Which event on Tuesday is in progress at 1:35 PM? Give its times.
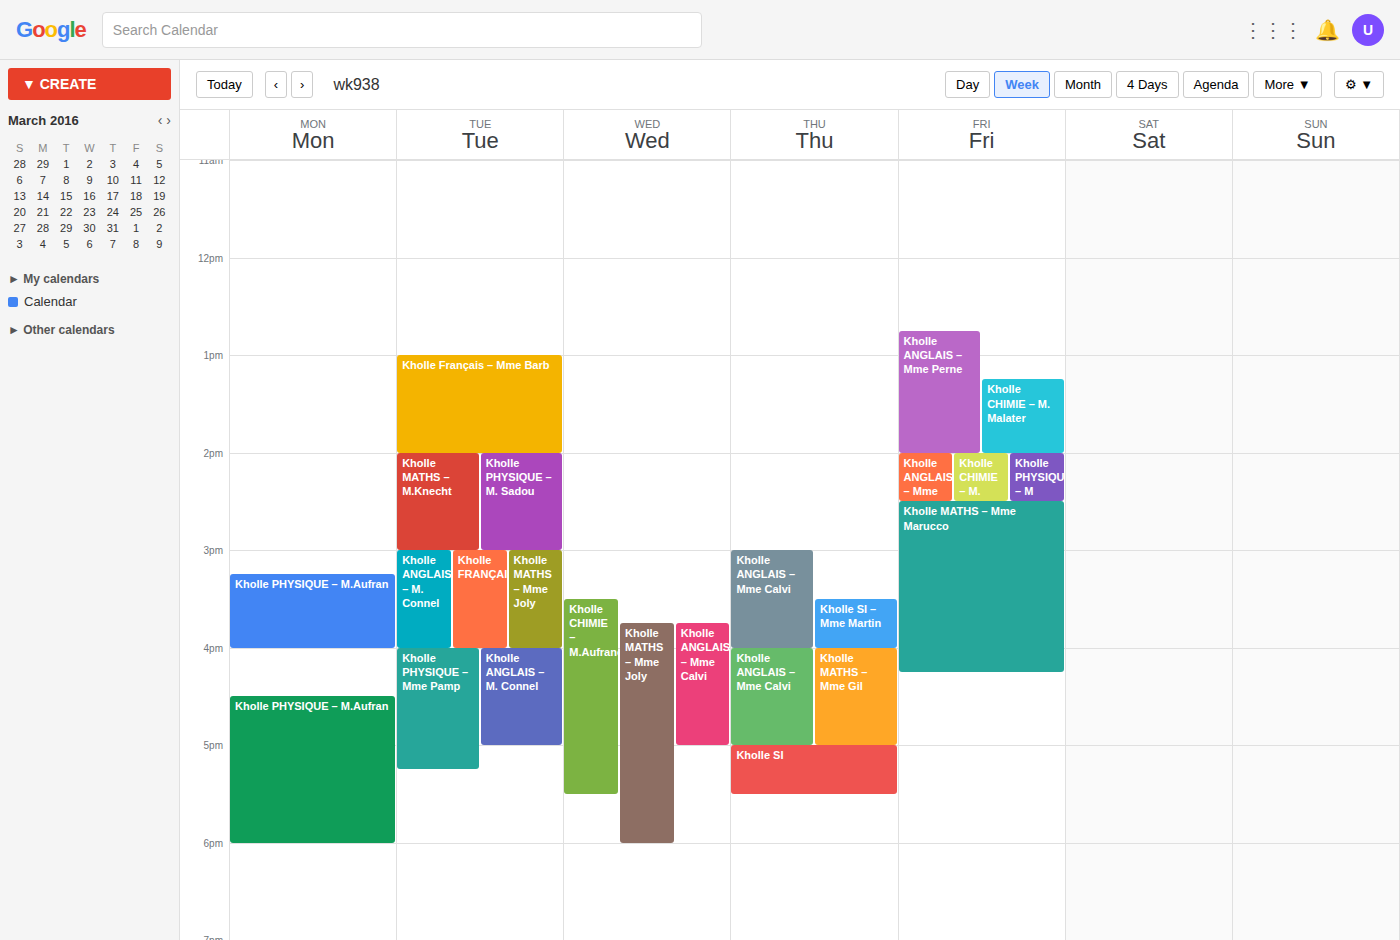
"Kholle Français – Mme Barb", 1:00 PM to 2:00 PM